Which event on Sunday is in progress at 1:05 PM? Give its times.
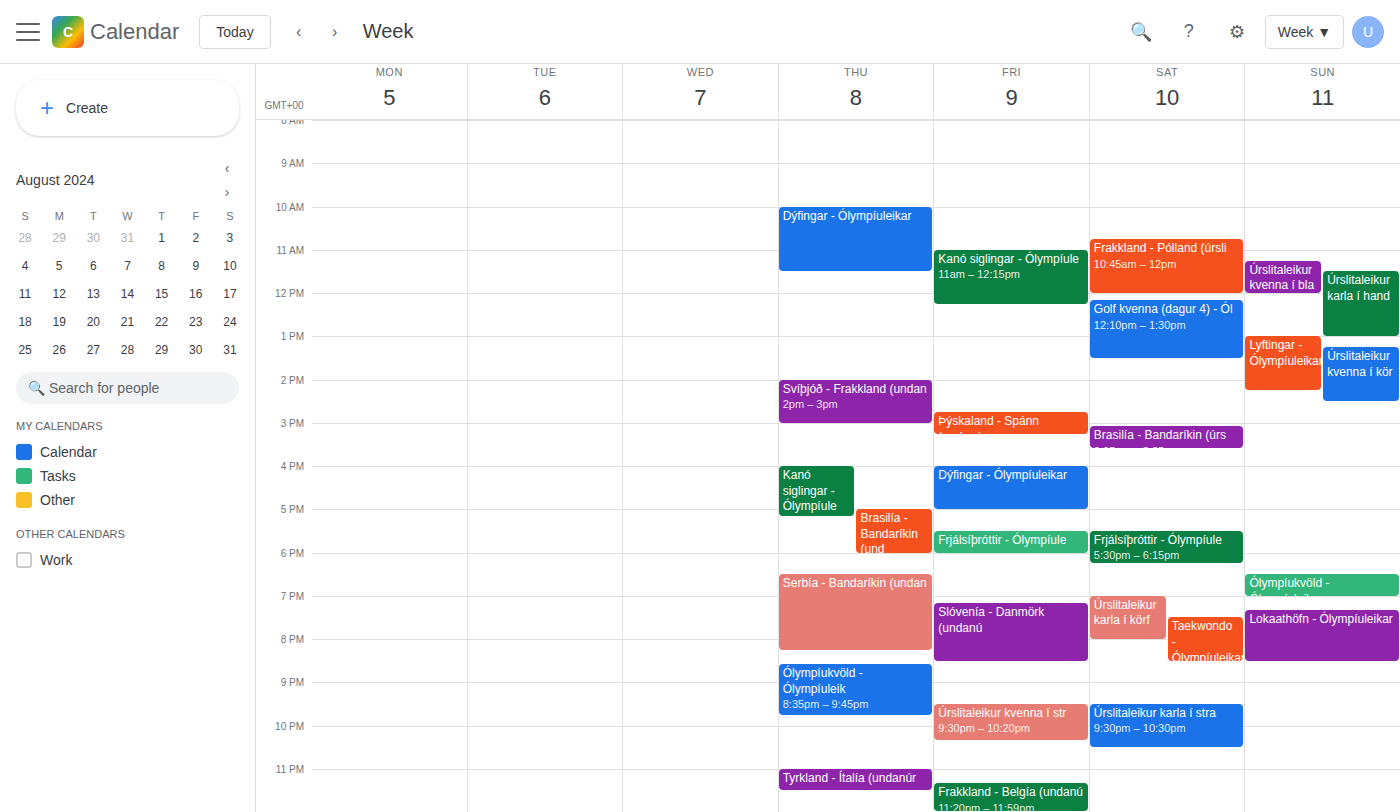
"Lyftingar - Ólympíuleikar", 1:00 PM to 2:15 PM